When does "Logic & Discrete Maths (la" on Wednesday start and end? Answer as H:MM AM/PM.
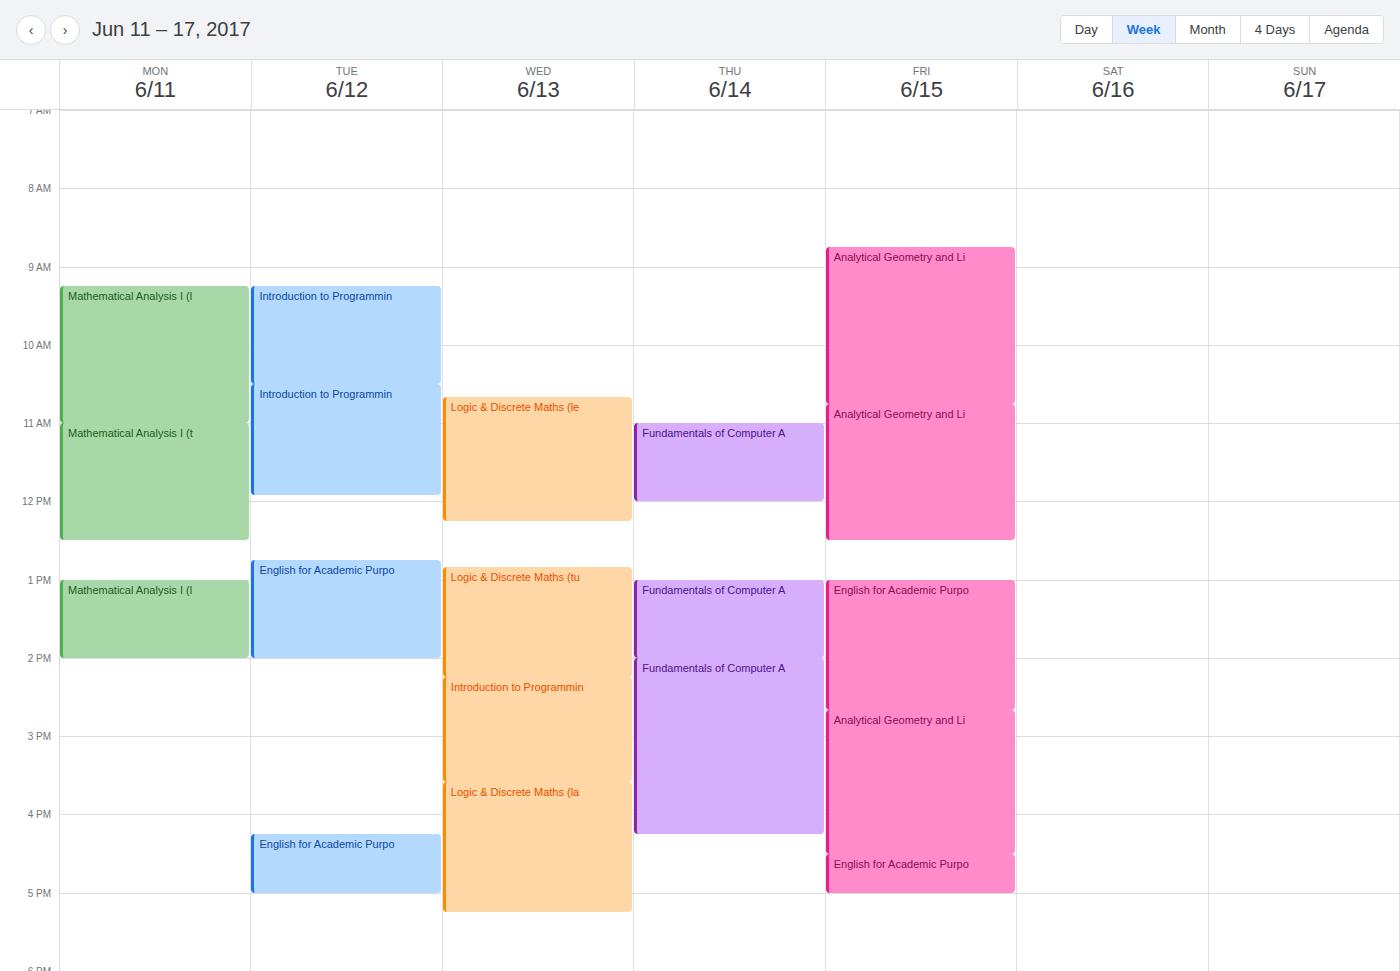
3:35 PM to 5:15 PM